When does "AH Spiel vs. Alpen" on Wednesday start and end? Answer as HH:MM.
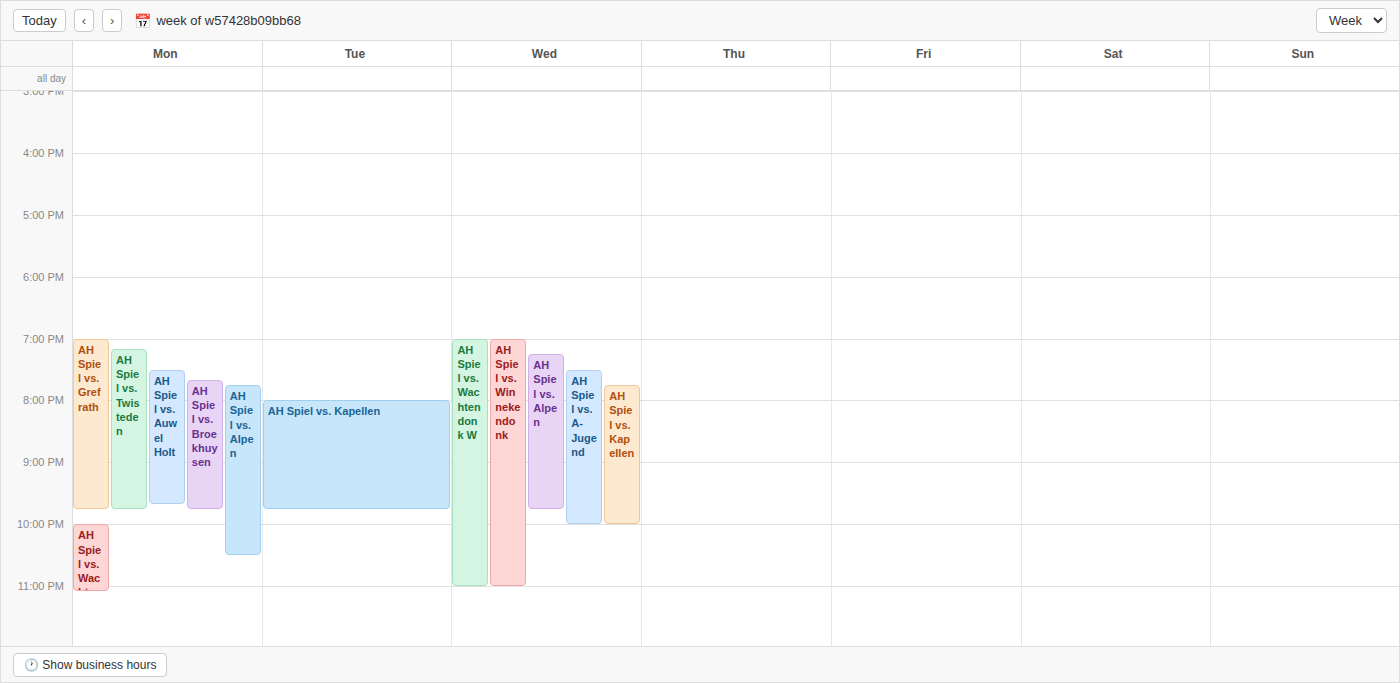
19:15 to 21:45